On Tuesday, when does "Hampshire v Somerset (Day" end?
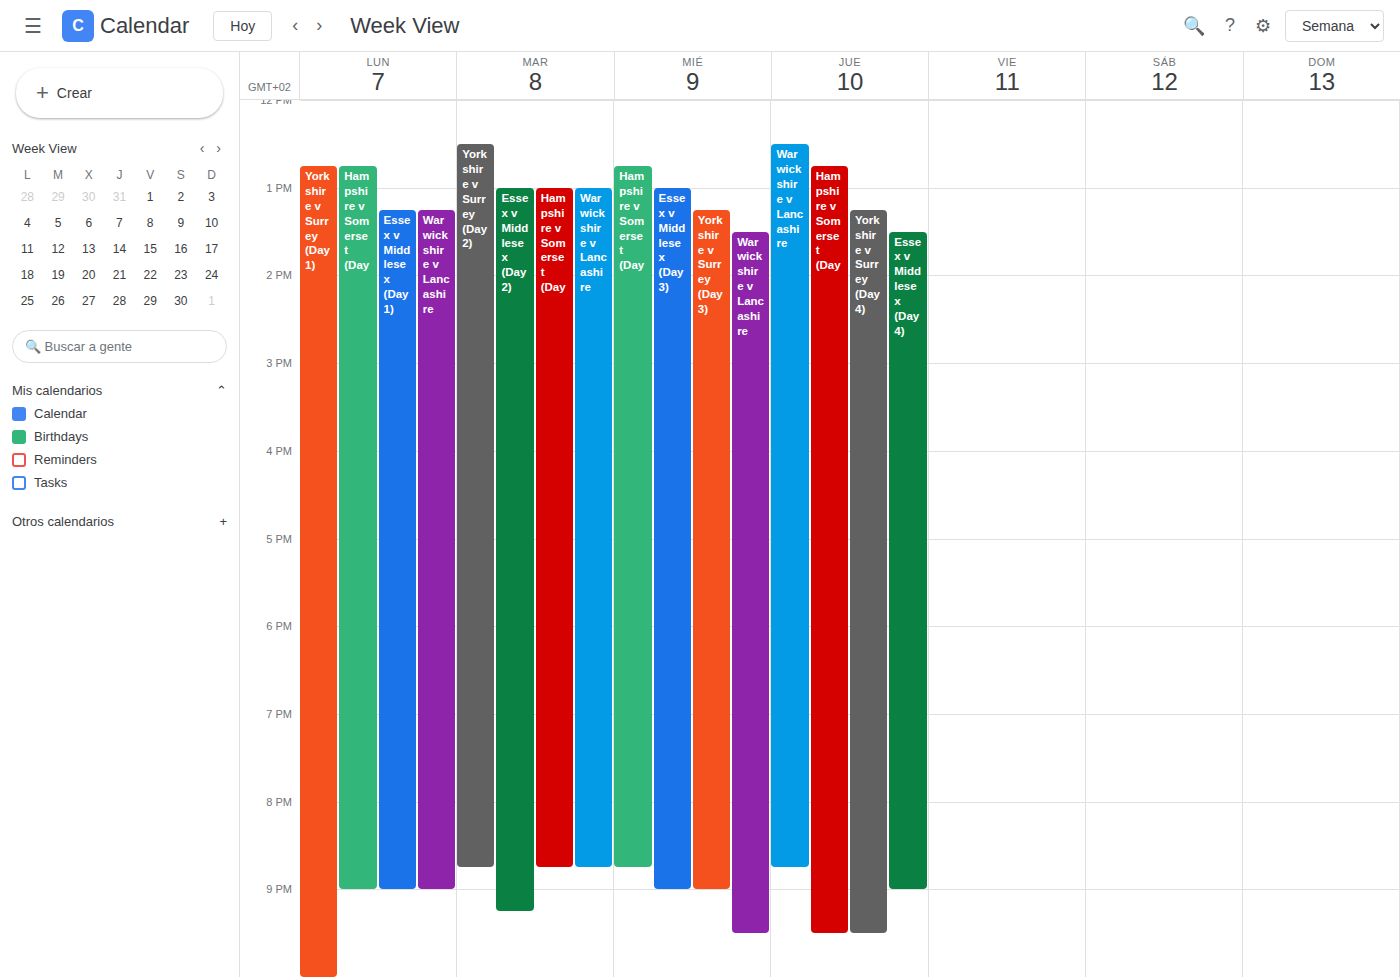
8:45 PM